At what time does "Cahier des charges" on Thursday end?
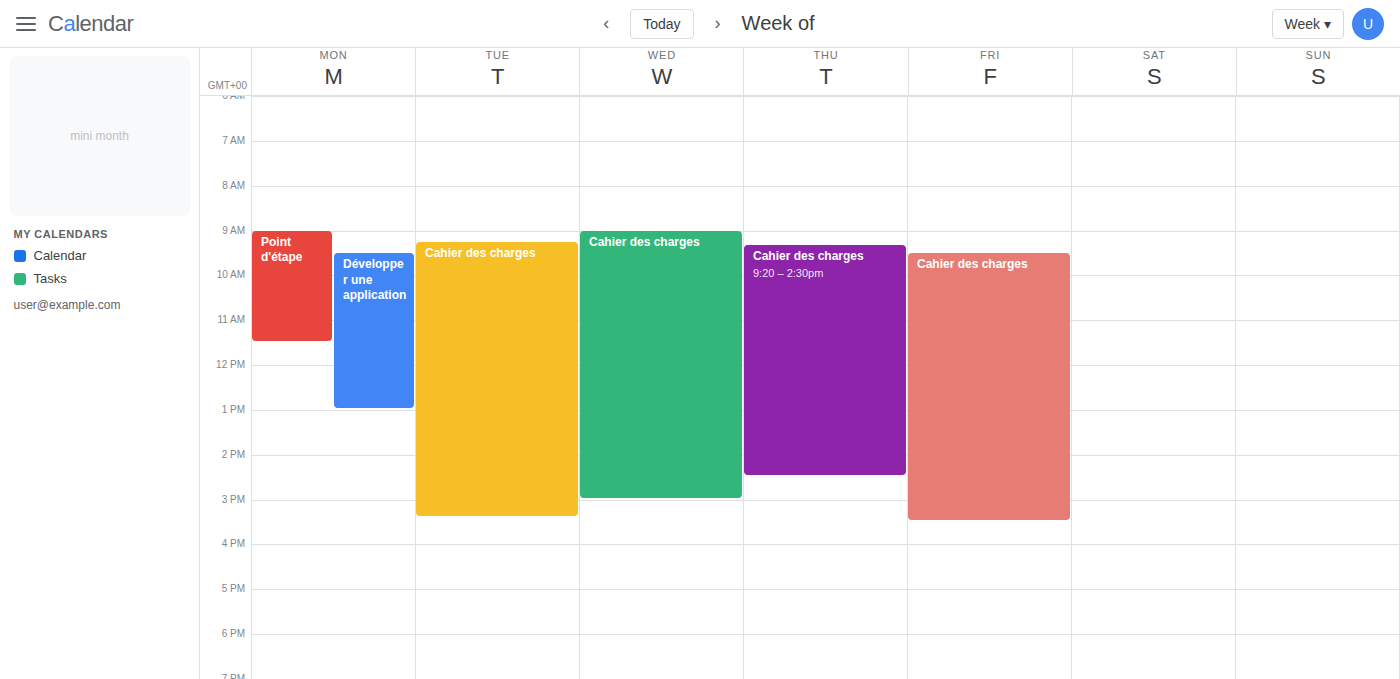
2:30 PM